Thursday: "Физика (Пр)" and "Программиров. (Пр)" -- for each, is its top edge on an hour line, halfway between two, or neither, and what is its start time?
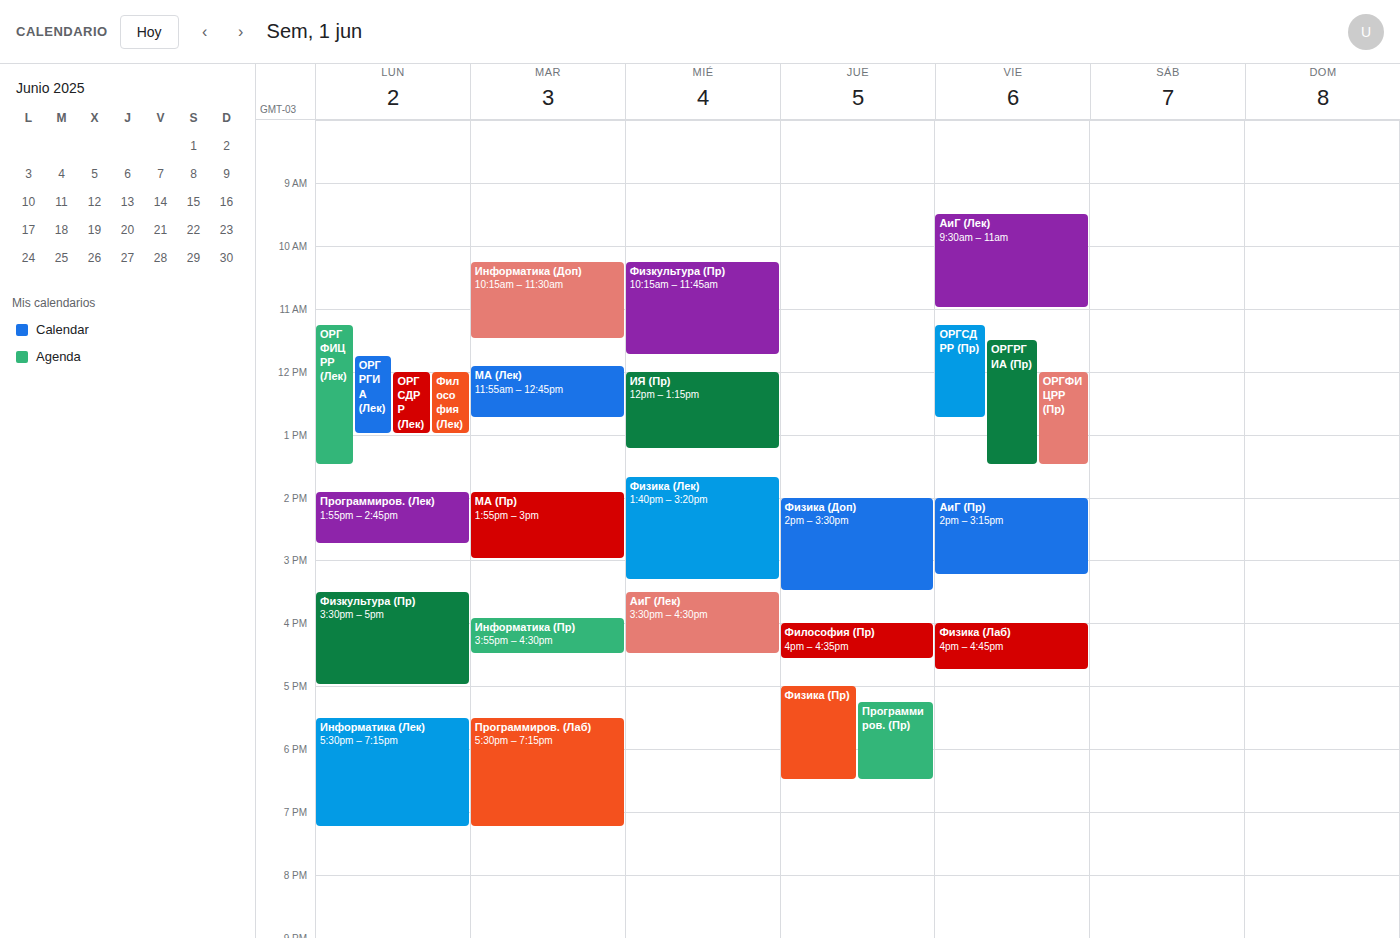
"Физика (Пр)": 5:00 PM, exactly on the 5 PM line. "Программиров. (Пр)": 5:15 PM, neither: a quarter of the way from the 5 PM line to the 6 PM line.